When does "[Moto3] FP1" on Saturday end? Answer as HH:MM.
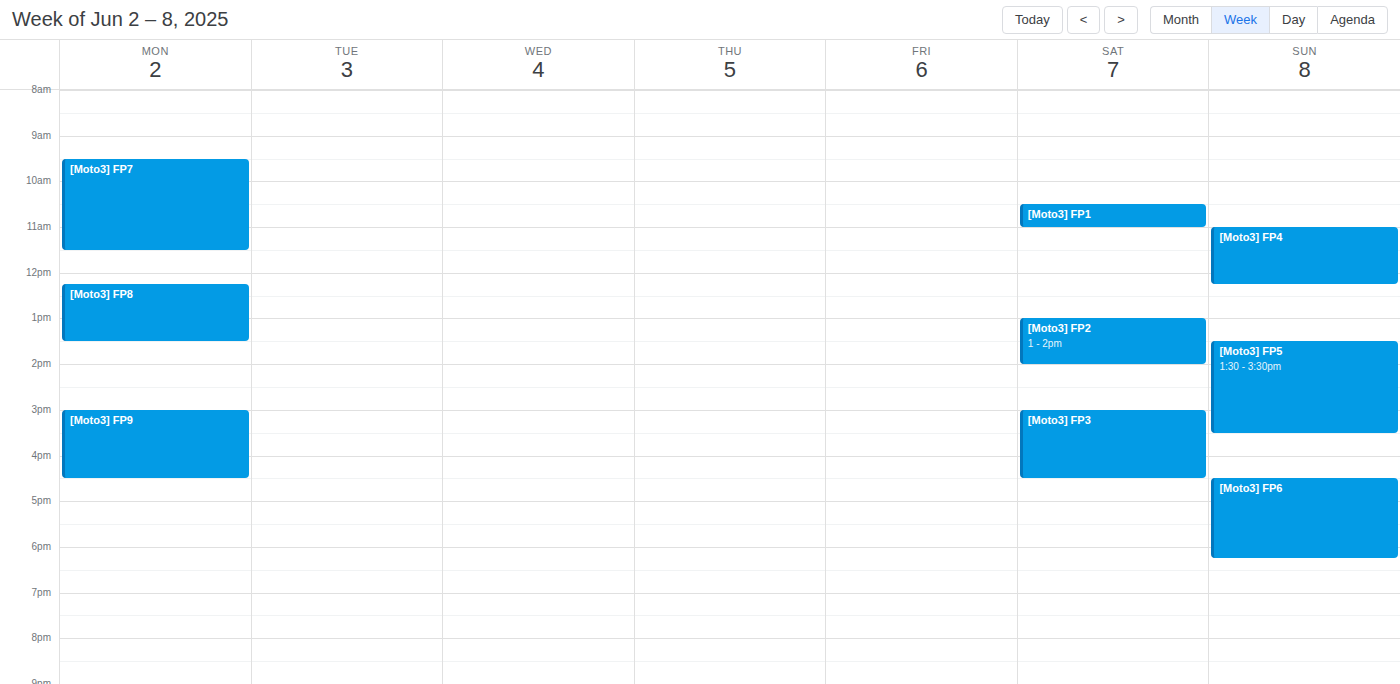
11:00